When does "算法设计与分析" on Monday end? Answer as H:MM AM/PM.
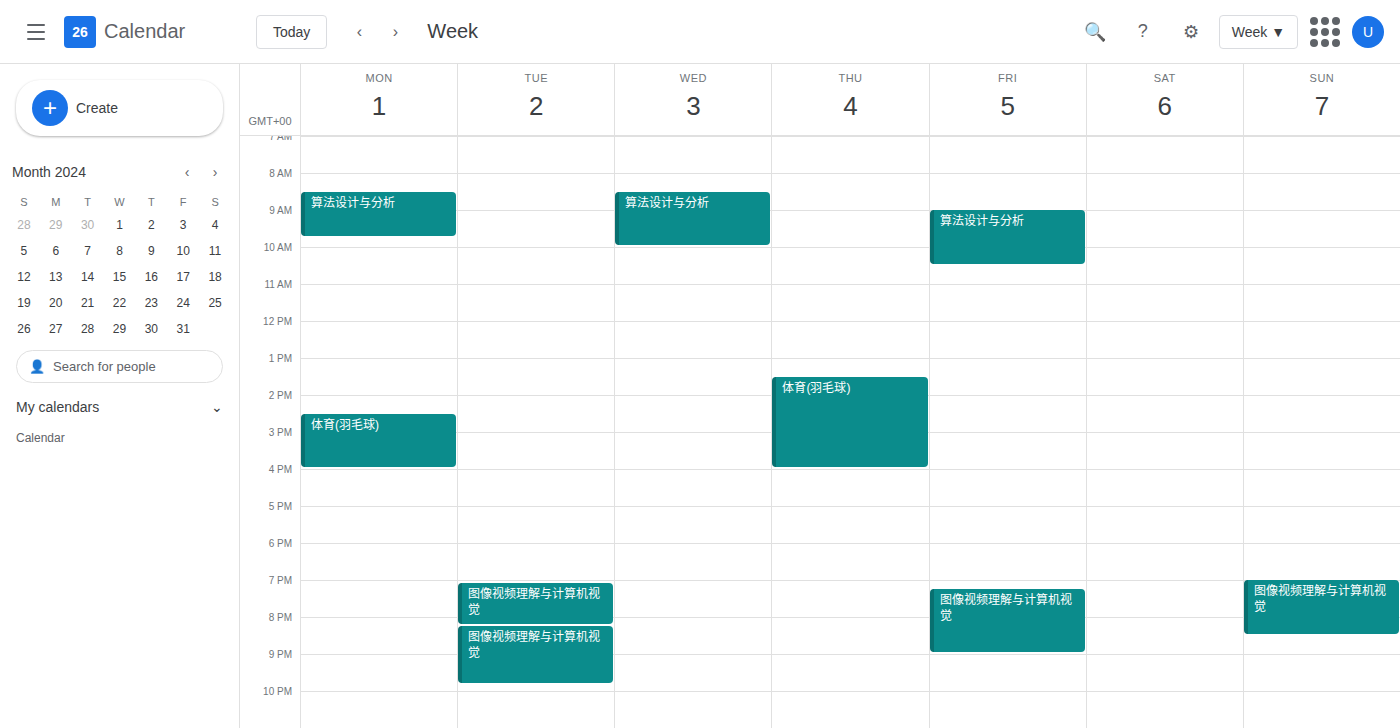
9:45 AM